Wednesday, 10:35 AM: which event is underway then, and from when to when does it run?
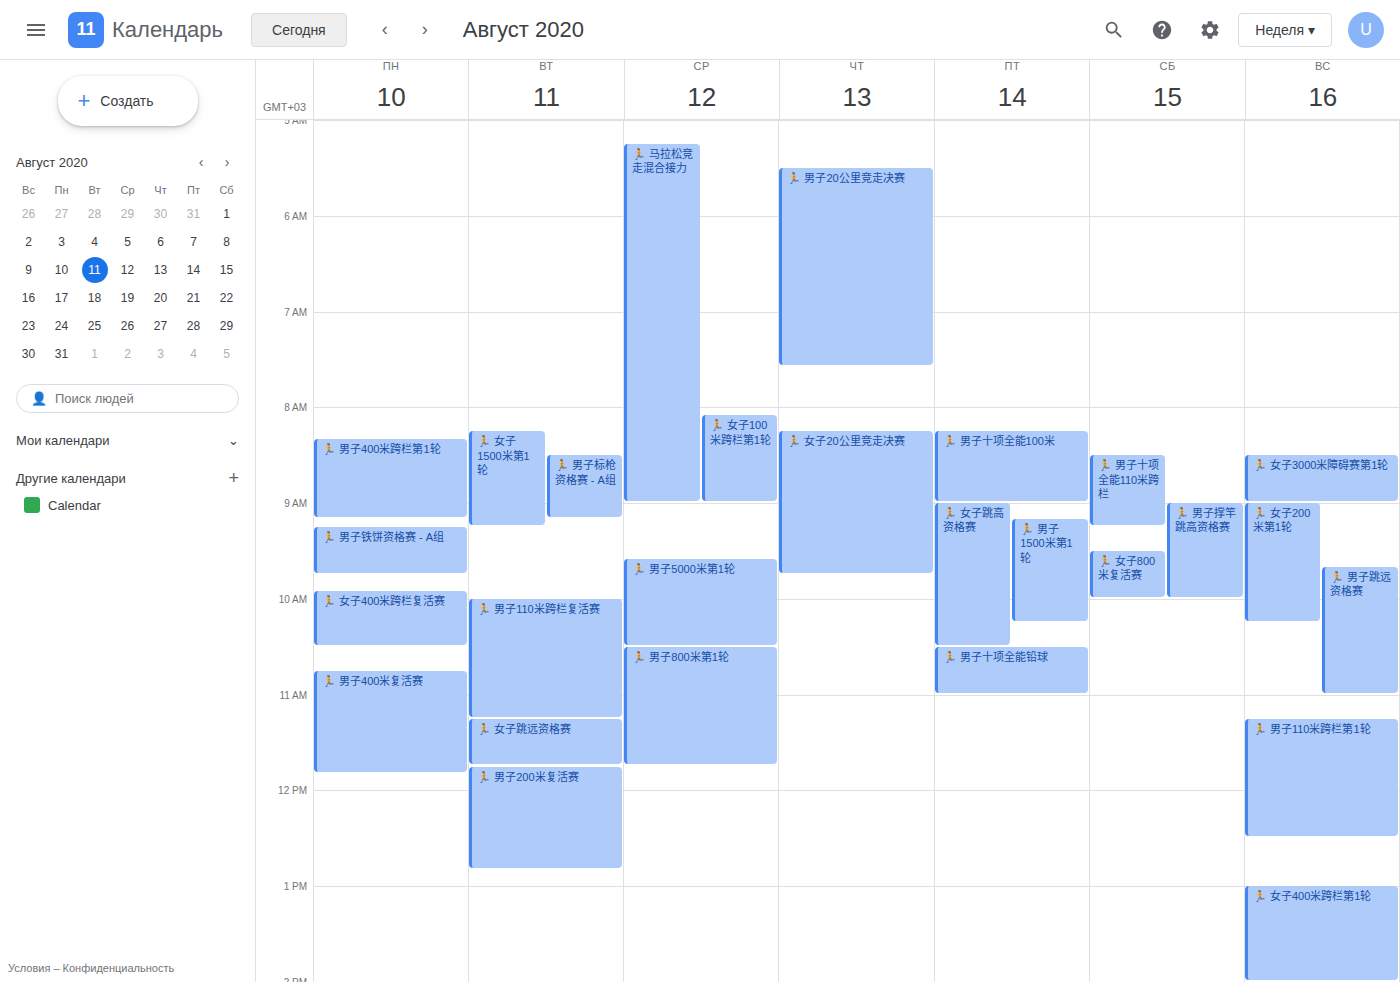
"🏃 男子800米第1轮", 10:30 AM to 11:45 AM